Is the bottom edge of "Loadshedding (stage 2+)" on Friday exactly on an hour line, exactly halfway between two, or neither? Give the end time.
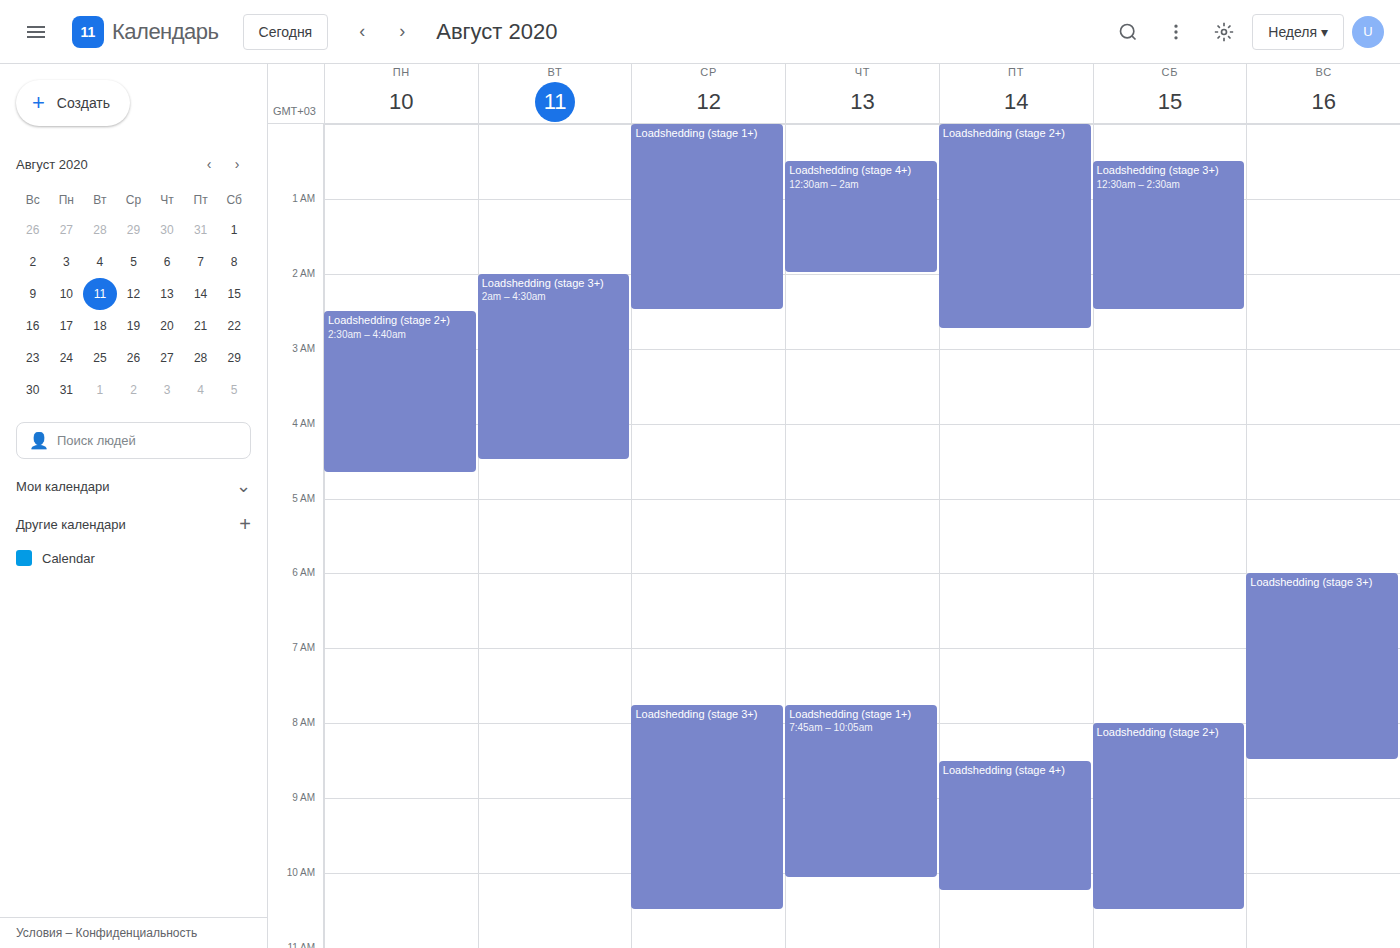
2:45 AM -- neither: three quarters of the way from the 2 AM line to the 3 AM line.